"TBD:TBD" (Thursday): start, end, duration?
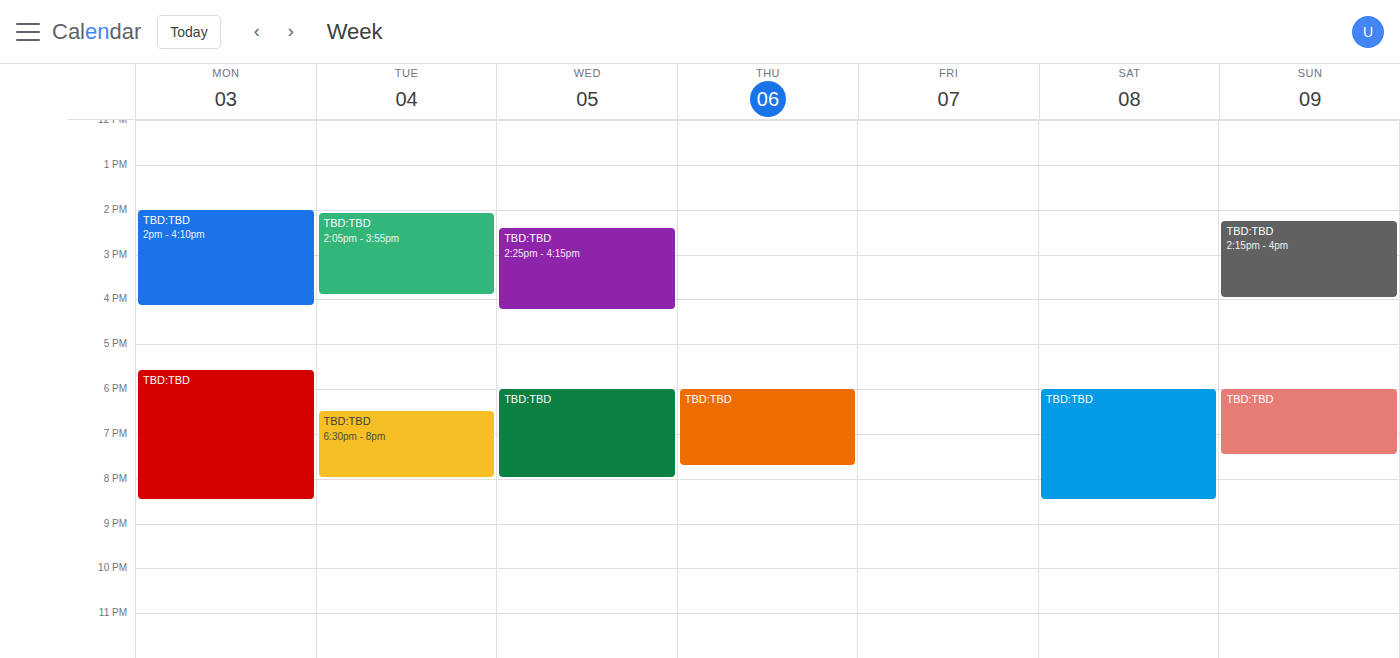
6:00 PM to 7:45 PM, 1 hour 45 minutes